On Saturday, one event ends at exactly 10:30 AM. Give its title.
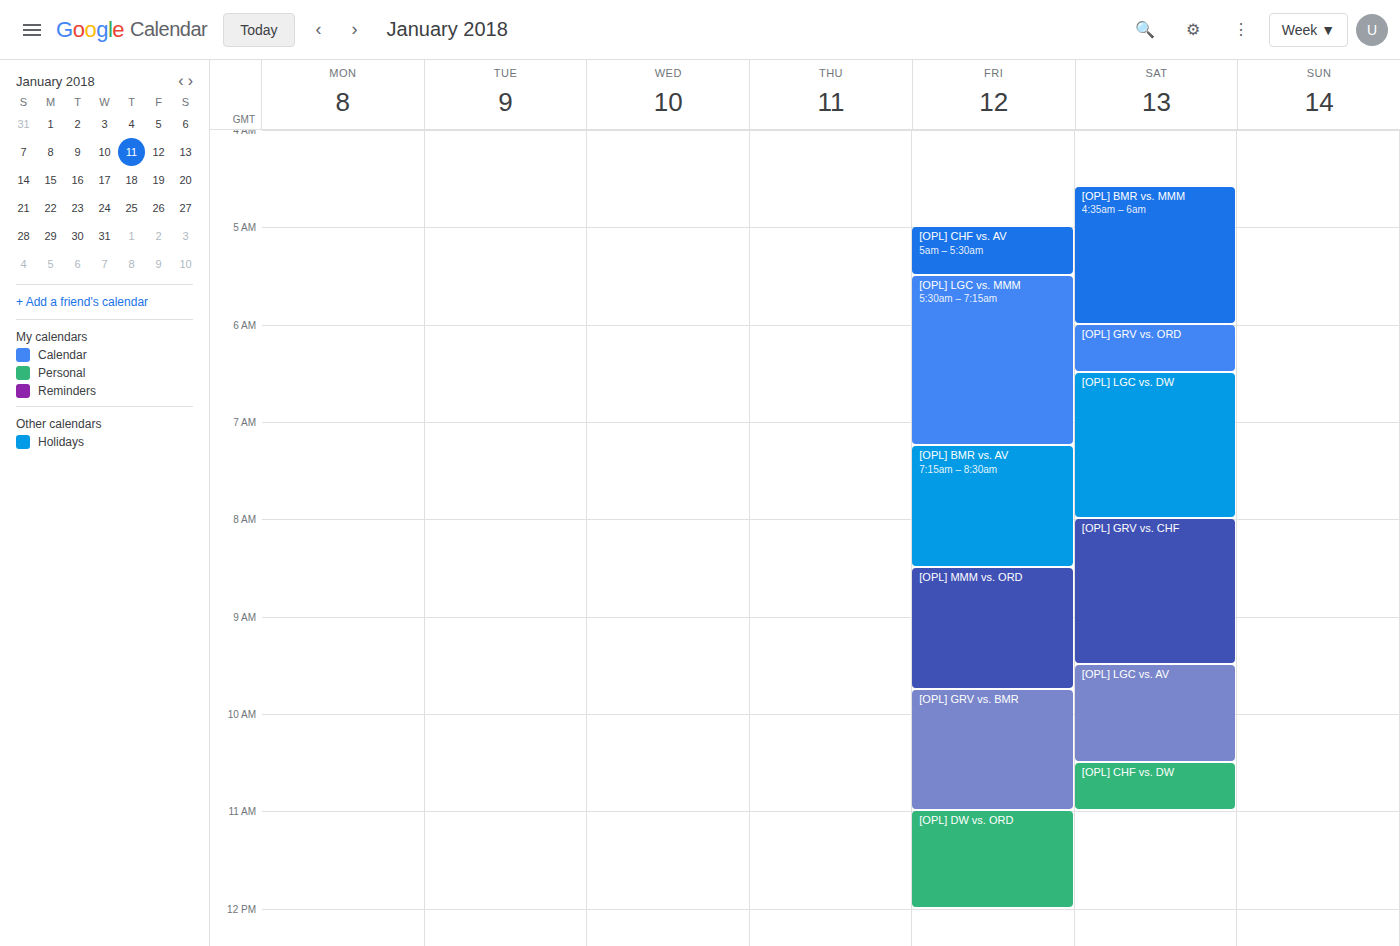
"[OPL] LGC vs. AV"